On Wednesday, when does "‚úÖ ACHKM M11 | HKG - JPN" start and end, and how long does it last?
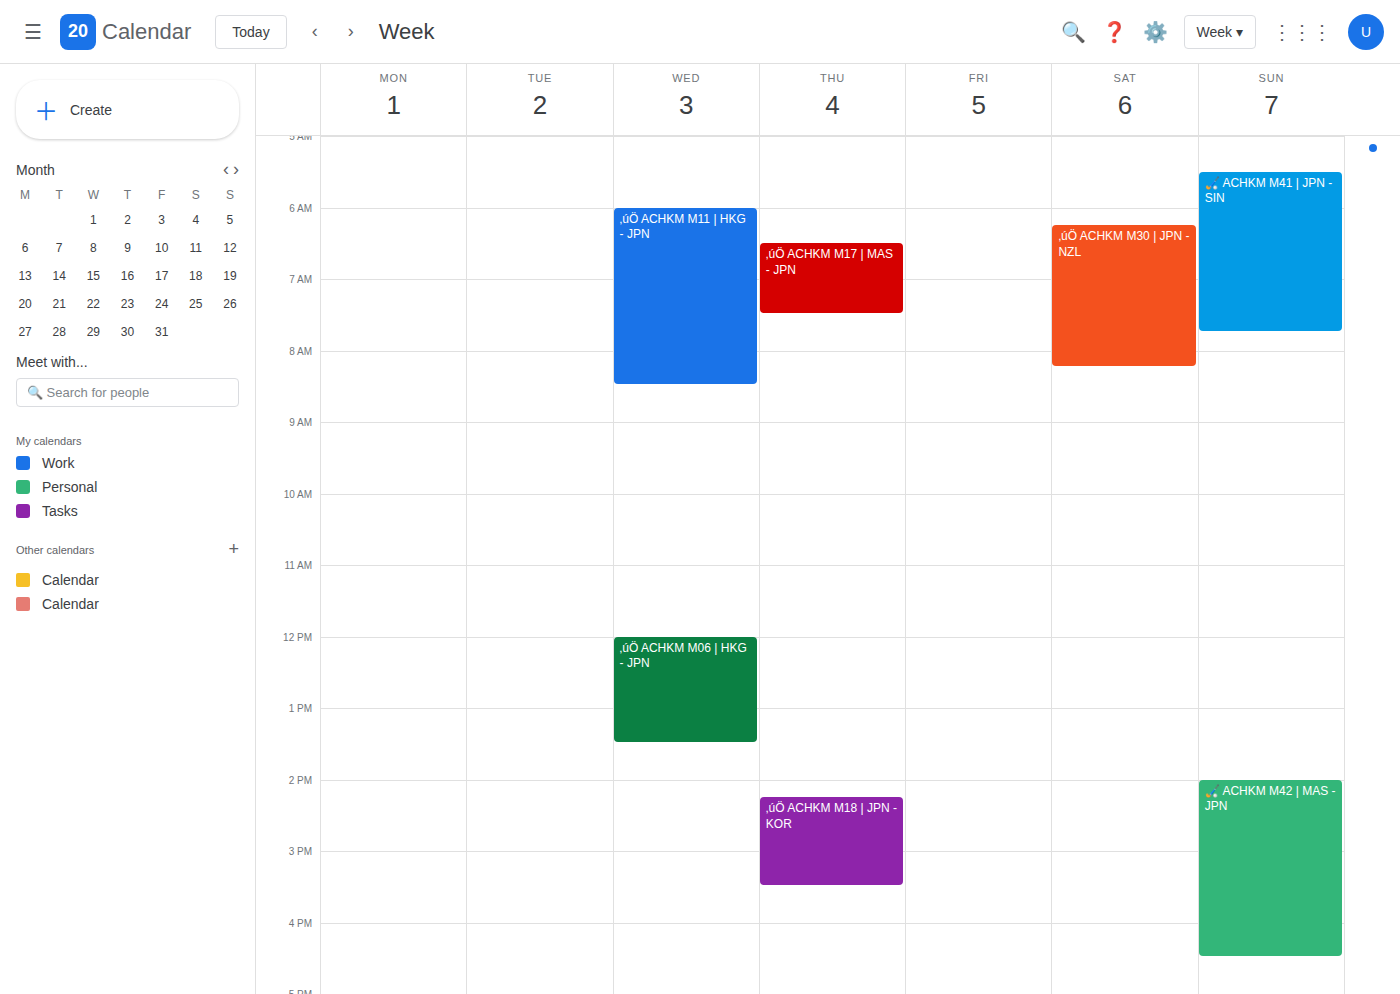
6:00 AM to 8:30 AM, 2 hours 30 minutes